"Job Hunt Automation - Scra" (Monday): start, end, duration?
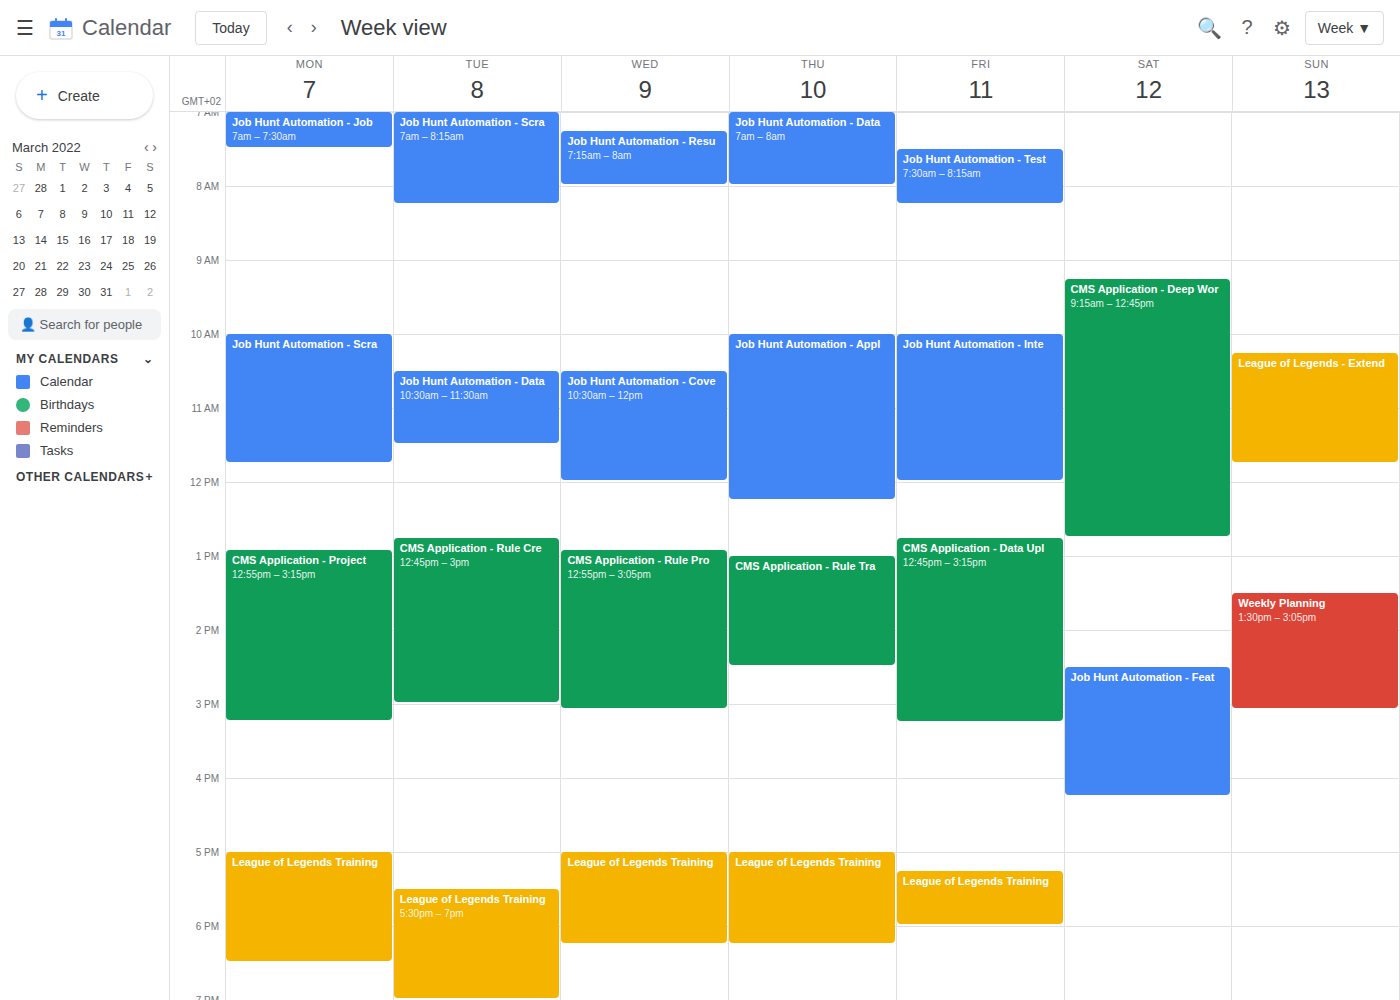
10:00 AM to 11:45 AM, 1 hour 45 minutes